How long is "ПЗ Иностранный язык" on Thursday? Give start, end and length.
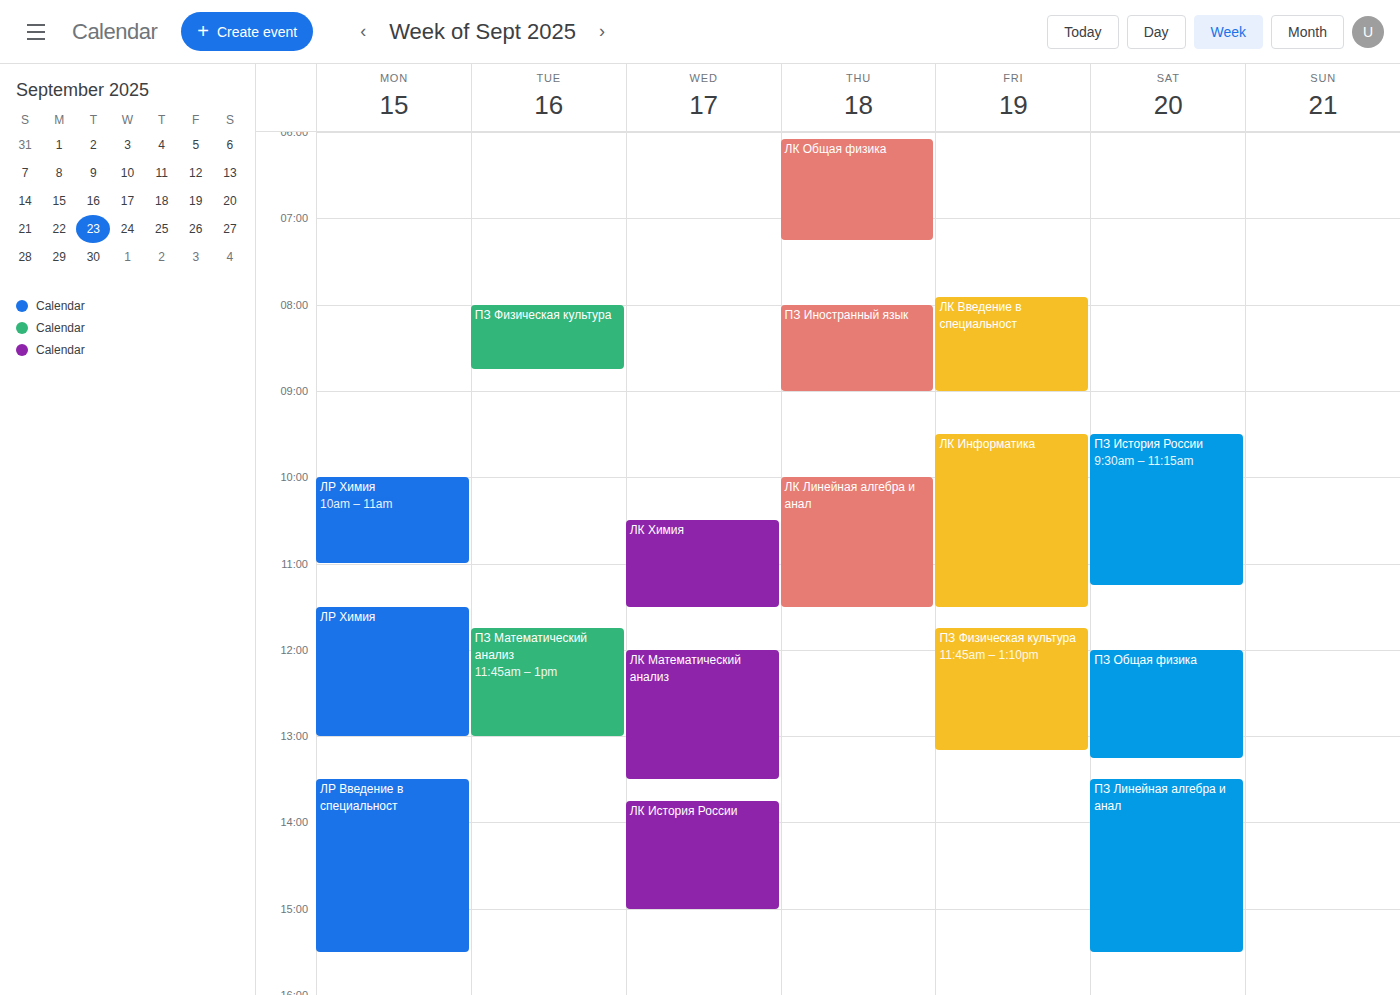
8:00 AM to 9:00 AM, 1 hour